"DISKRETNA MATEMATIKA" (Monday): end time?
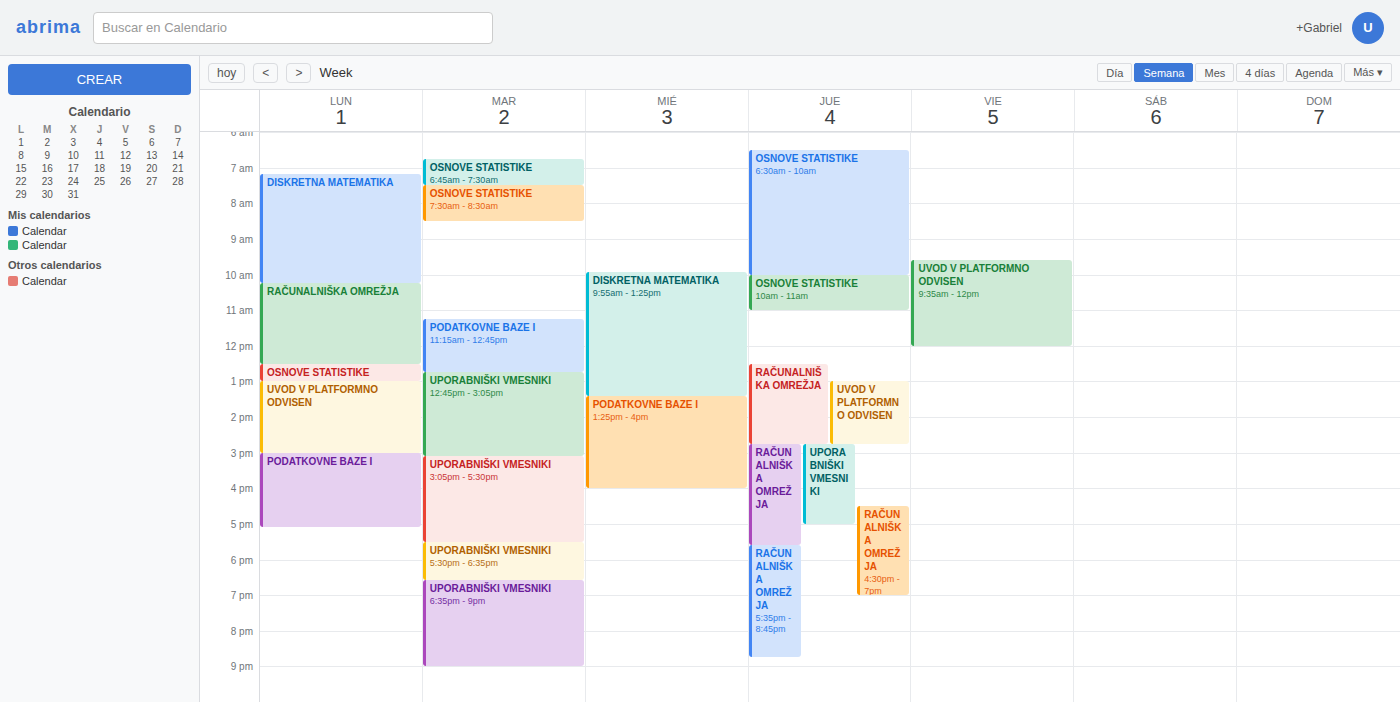
10:15